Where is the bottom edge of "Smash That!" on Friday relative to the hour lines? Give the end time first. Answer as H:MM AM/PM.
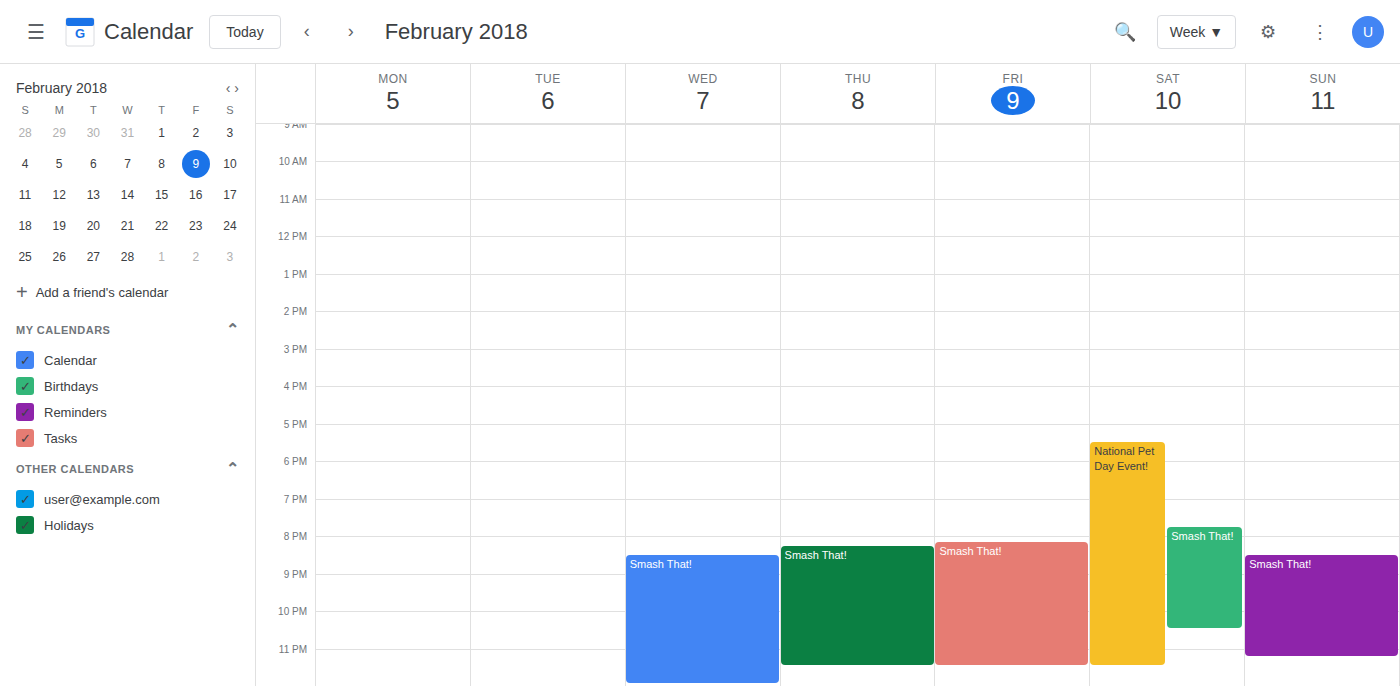
11:30 PM -- halfway between the 11 PM and 12 AM lines.